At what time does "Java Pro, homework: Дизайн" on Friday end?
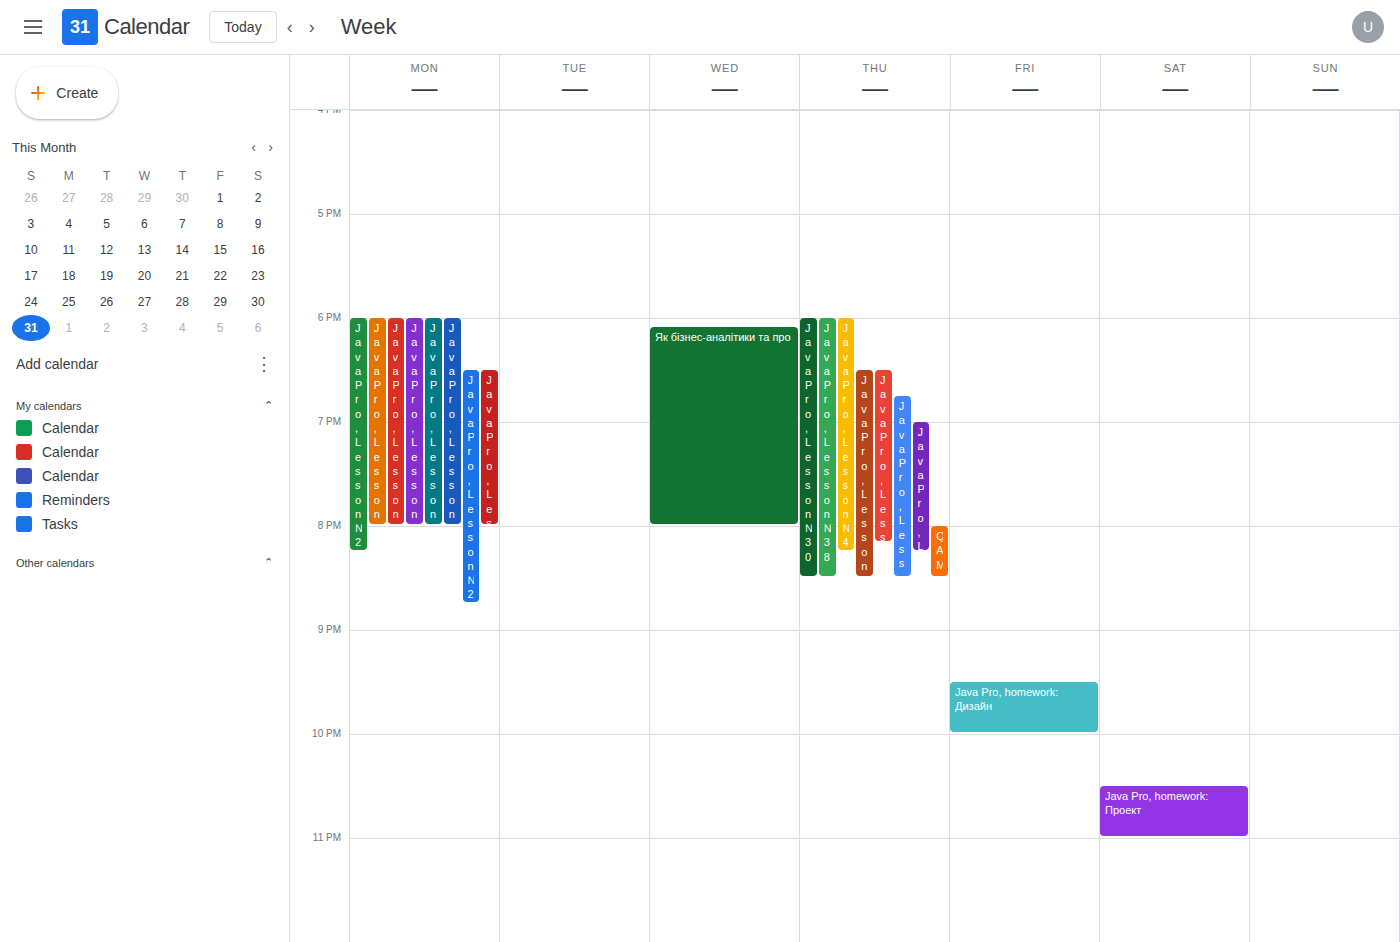
22:00